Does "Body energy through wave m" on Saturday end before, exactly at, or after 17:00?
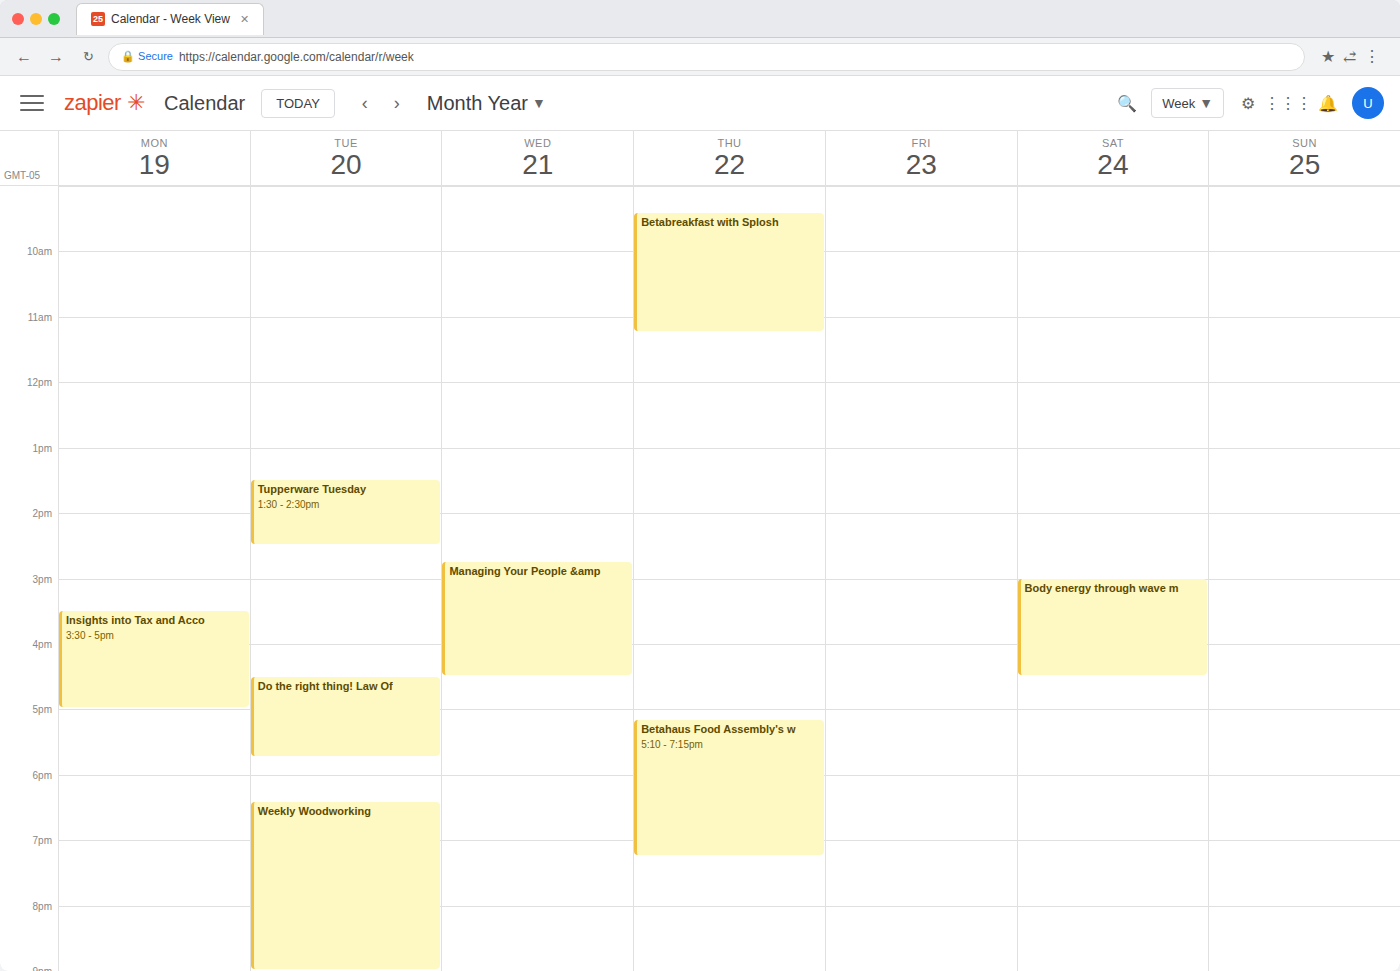
16:30 -- before 17:00, 30 minutes above the 17:00 line.